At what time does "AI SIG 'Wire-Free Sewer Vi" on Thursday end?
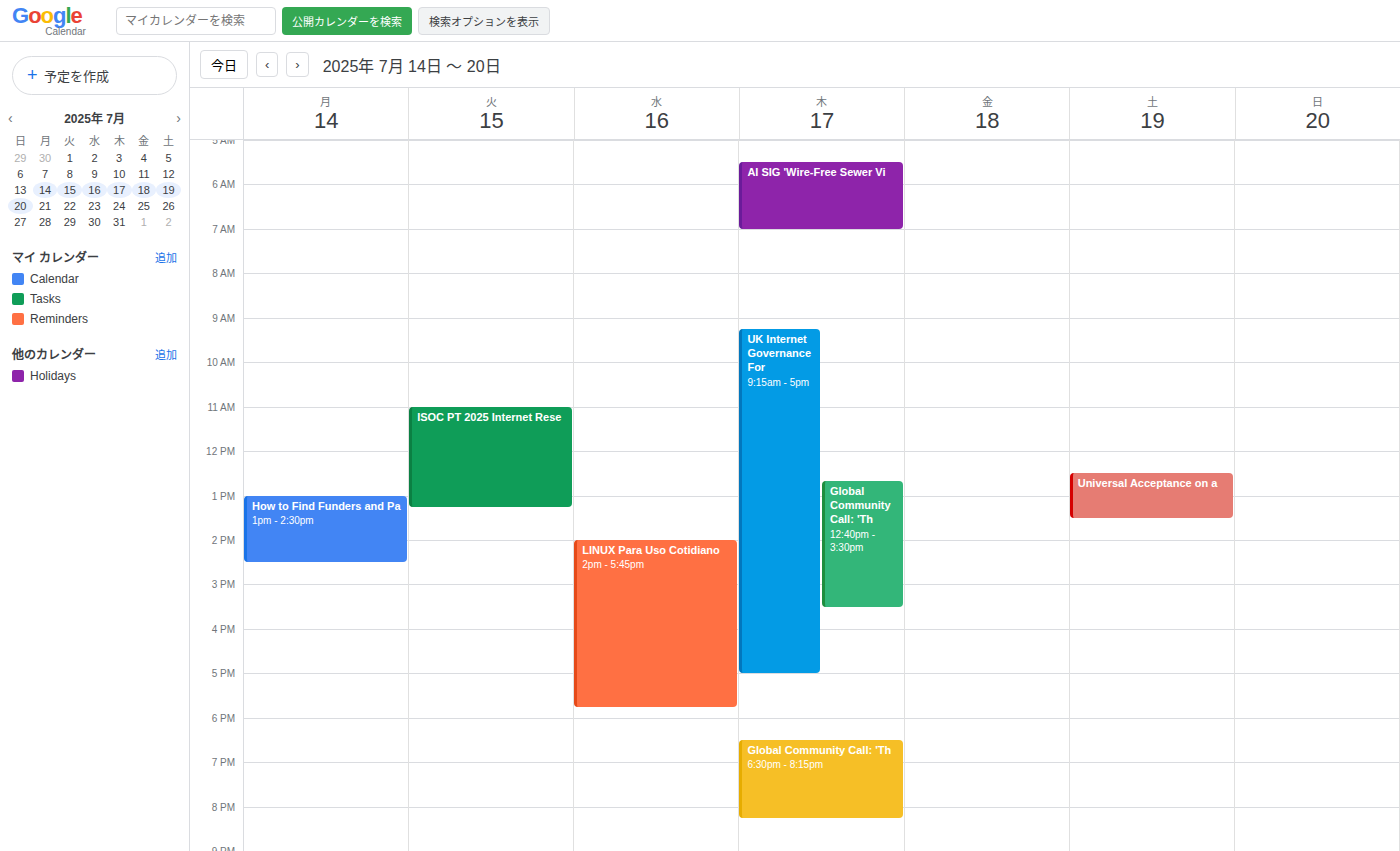
7:00 AM